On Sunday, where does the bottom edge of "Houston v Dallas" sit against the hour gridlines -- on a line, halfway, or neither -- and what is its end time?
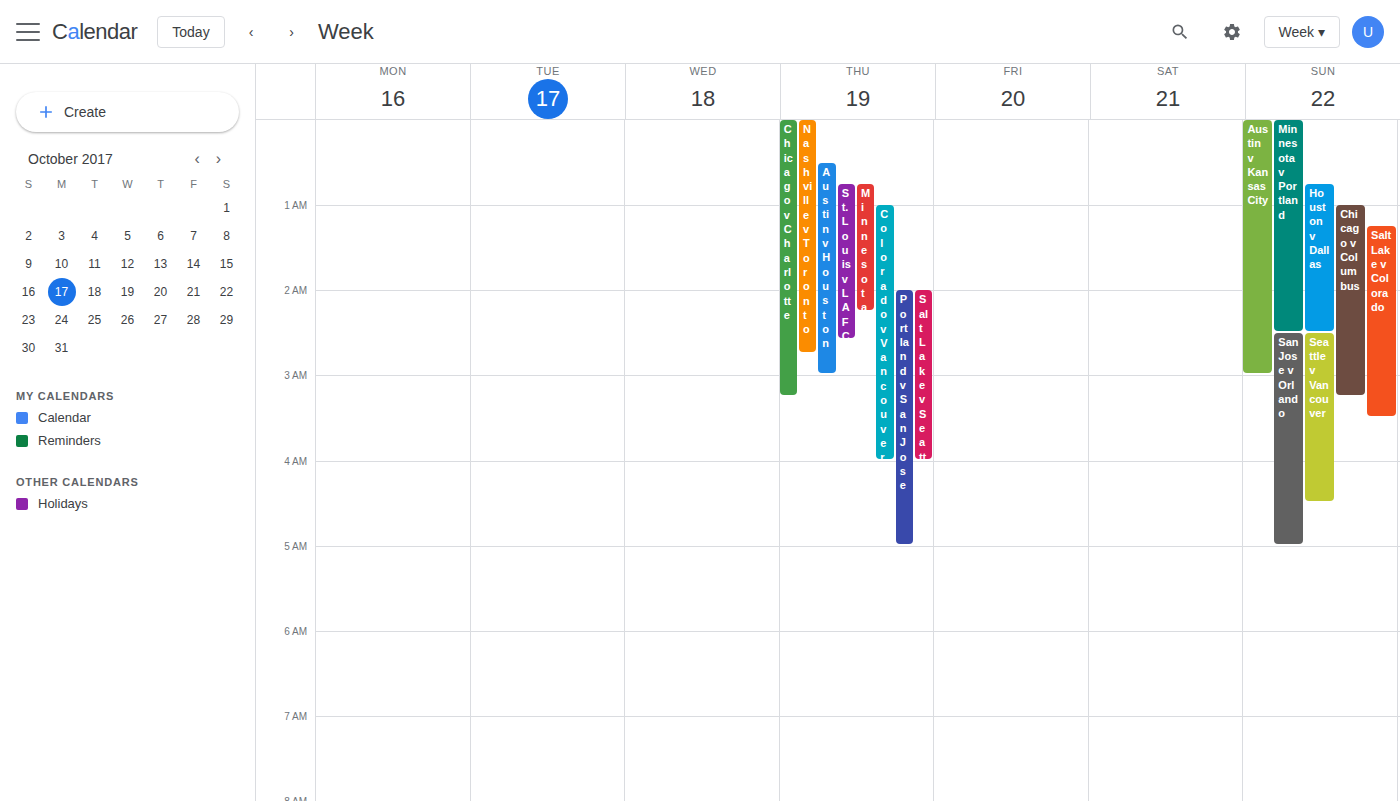
2:30 AM -- halfway between the 2 AM and 3 AM lines.